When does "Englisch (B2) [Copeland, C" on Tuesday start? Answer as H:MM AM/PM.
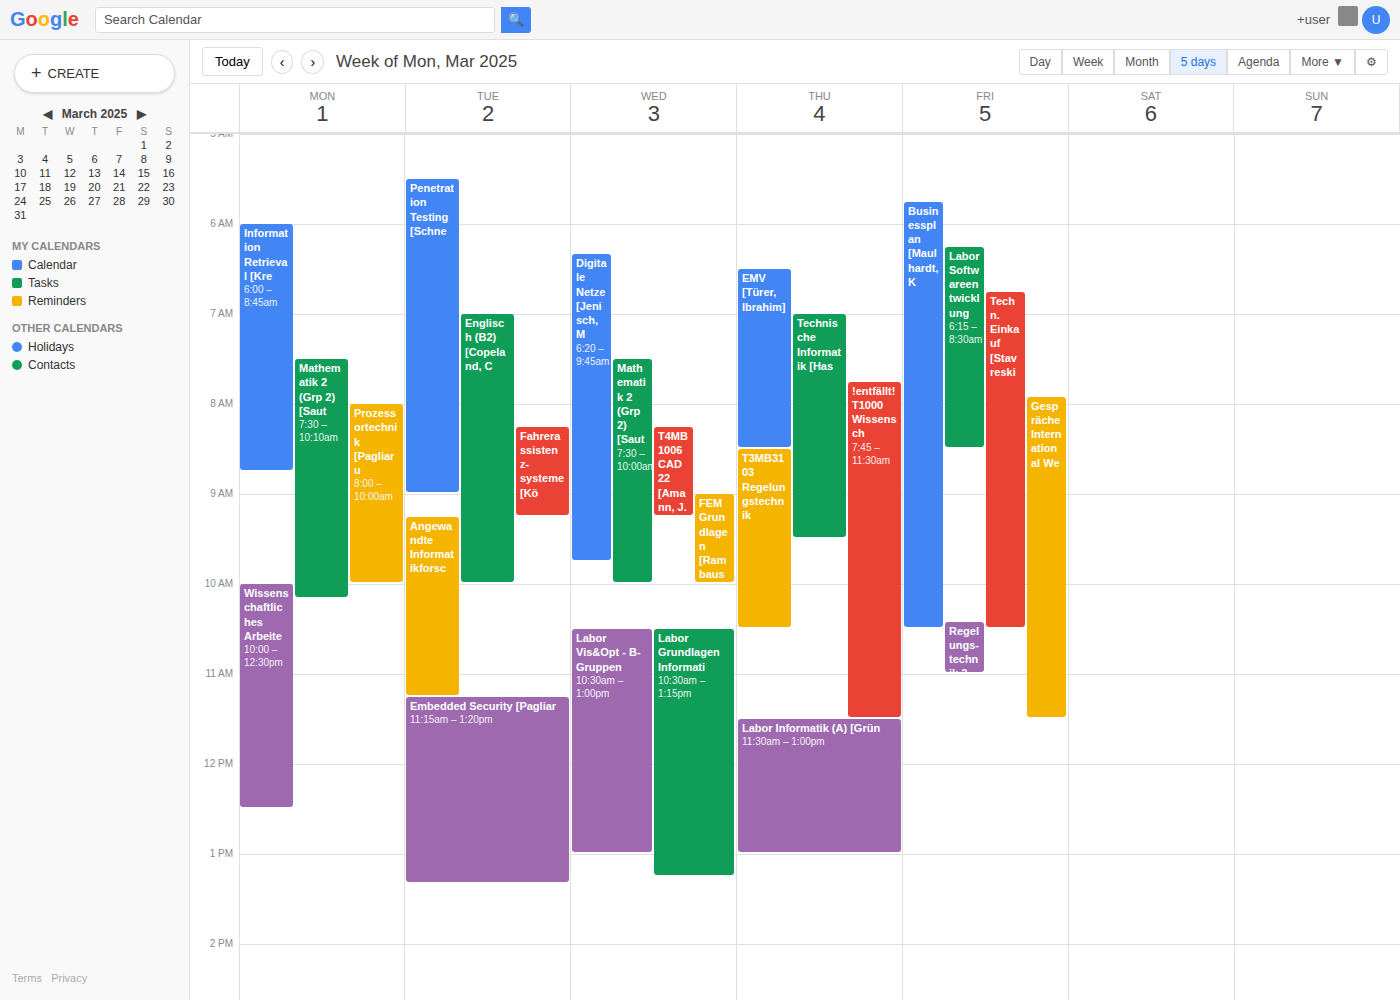
7:00 AM